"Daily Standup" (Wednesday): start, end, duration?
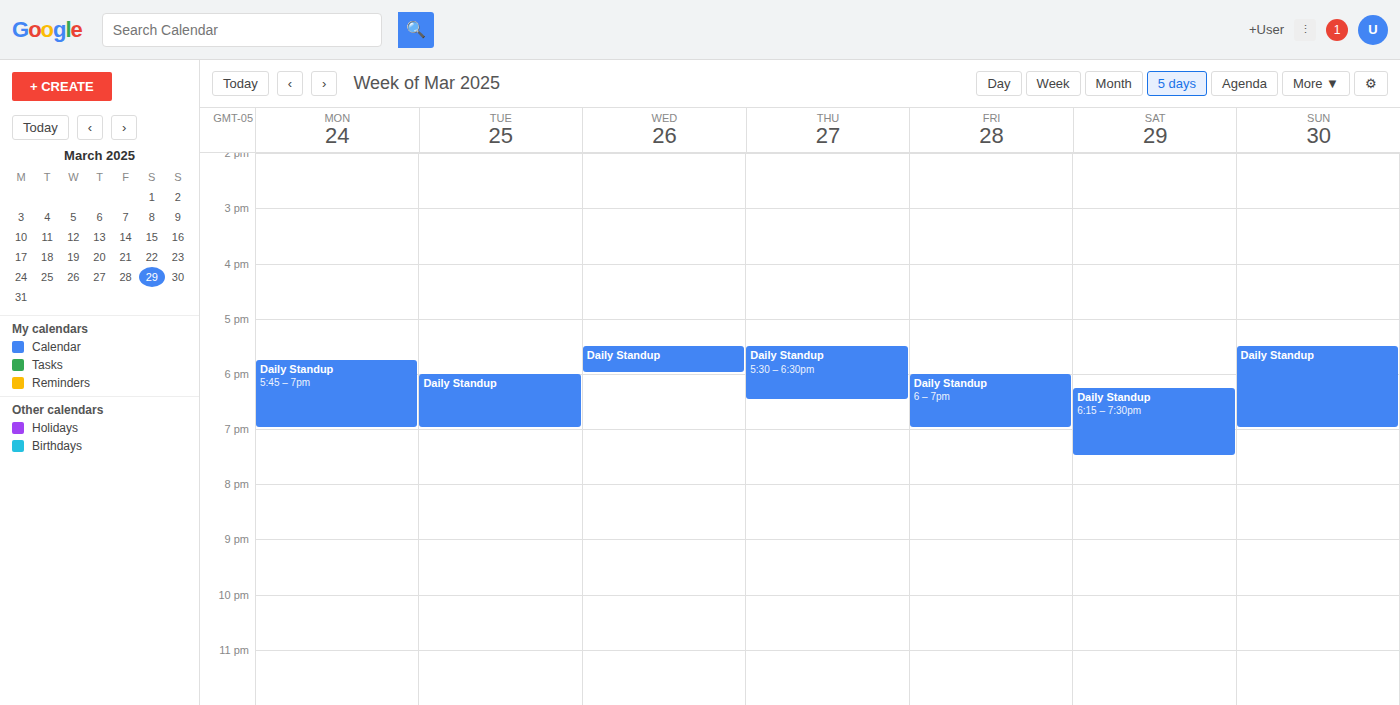
5:30 PM to 6:00 PM, 30 minutes